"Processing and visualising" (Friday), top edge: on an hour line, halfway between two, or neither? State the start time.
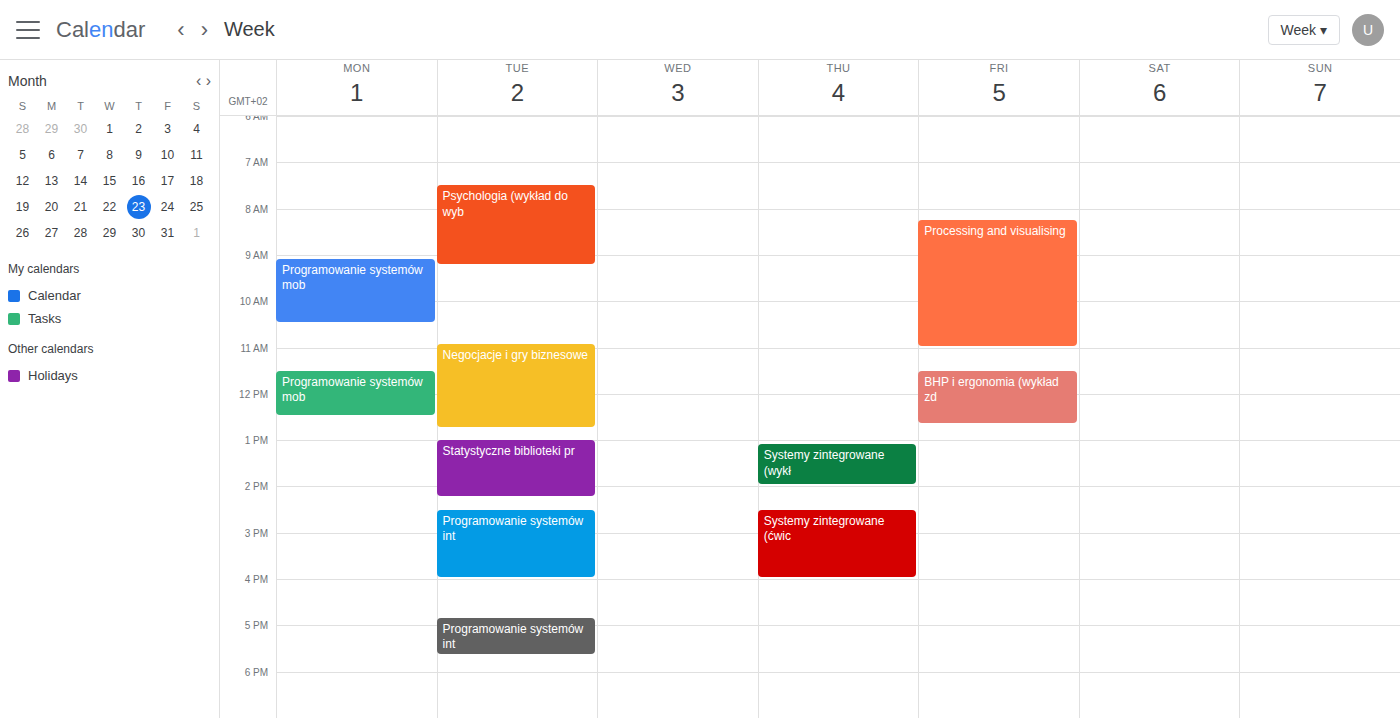
08:15 -- neither: a quarter of the way from the 08:00 line to the 09:00 line.